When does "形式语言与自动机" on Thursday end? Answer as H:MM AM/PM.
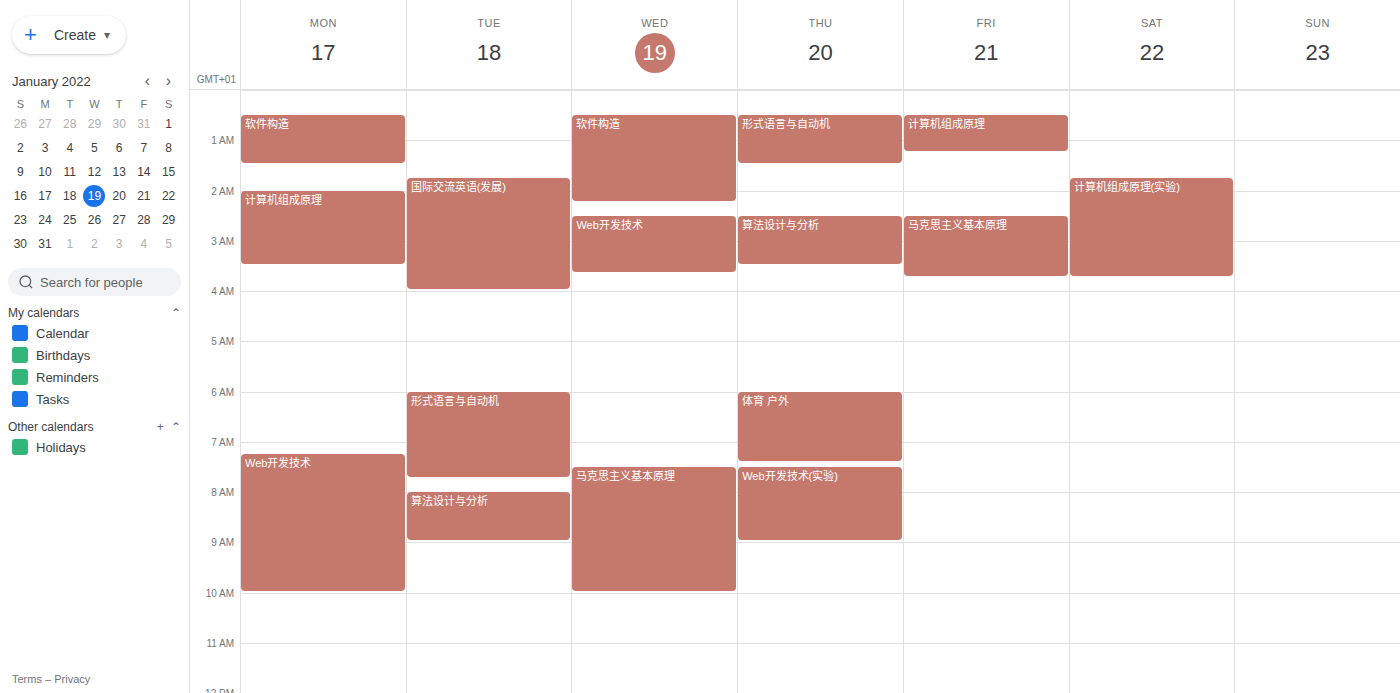
1:30 AM